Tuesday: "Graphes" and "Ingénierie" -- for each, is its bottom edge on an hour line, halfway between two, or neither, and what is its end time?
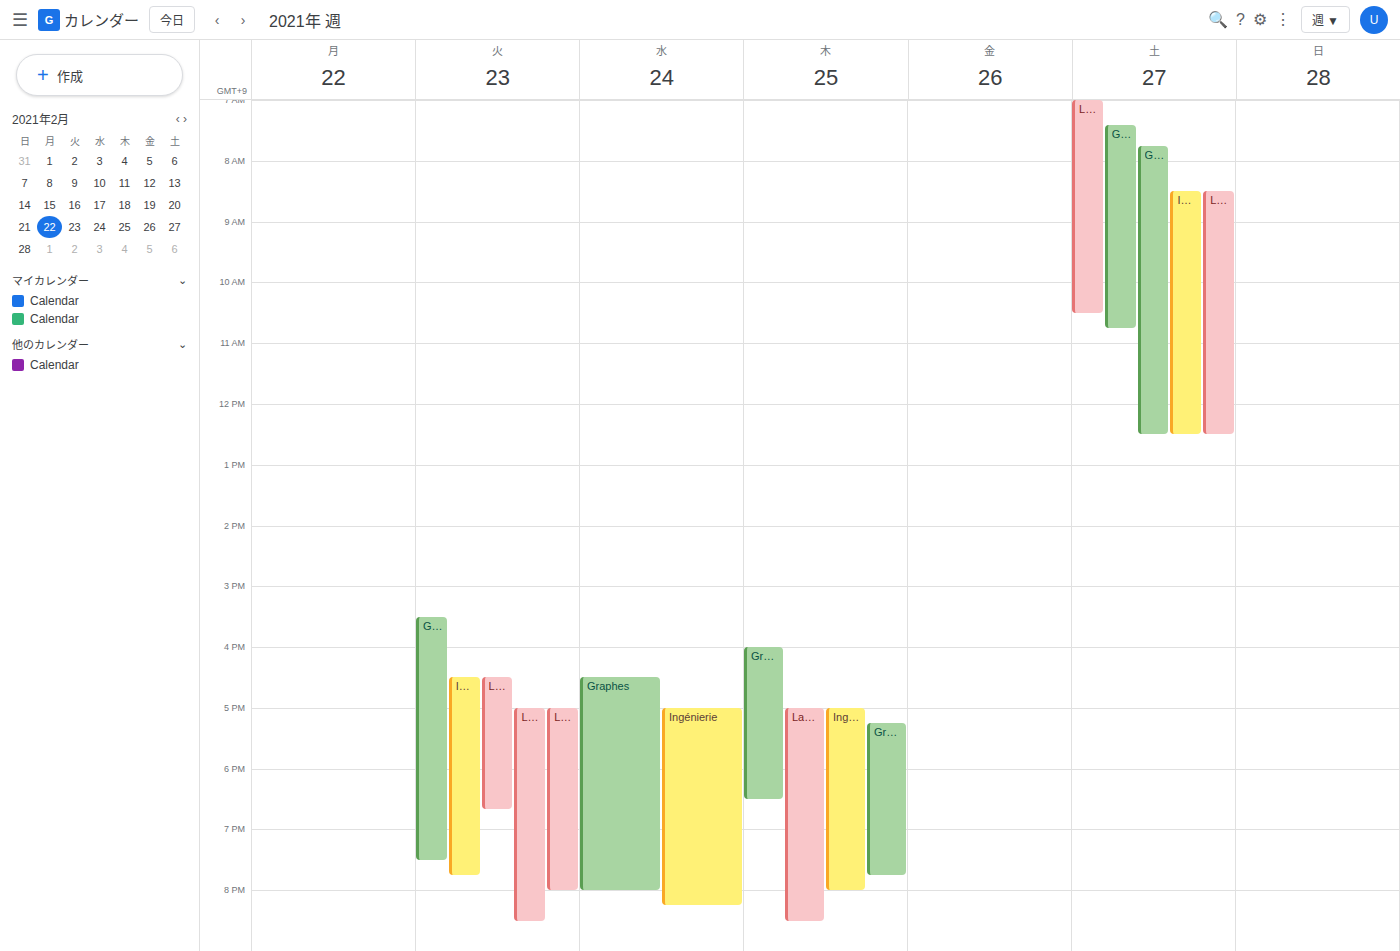
"Graphes": 19:30, halfway between the 19:00 and 20:00 lines. "Ingénierie": 19:45, neither: three quarters of the way from the 19:00 line to the 20:00 line.